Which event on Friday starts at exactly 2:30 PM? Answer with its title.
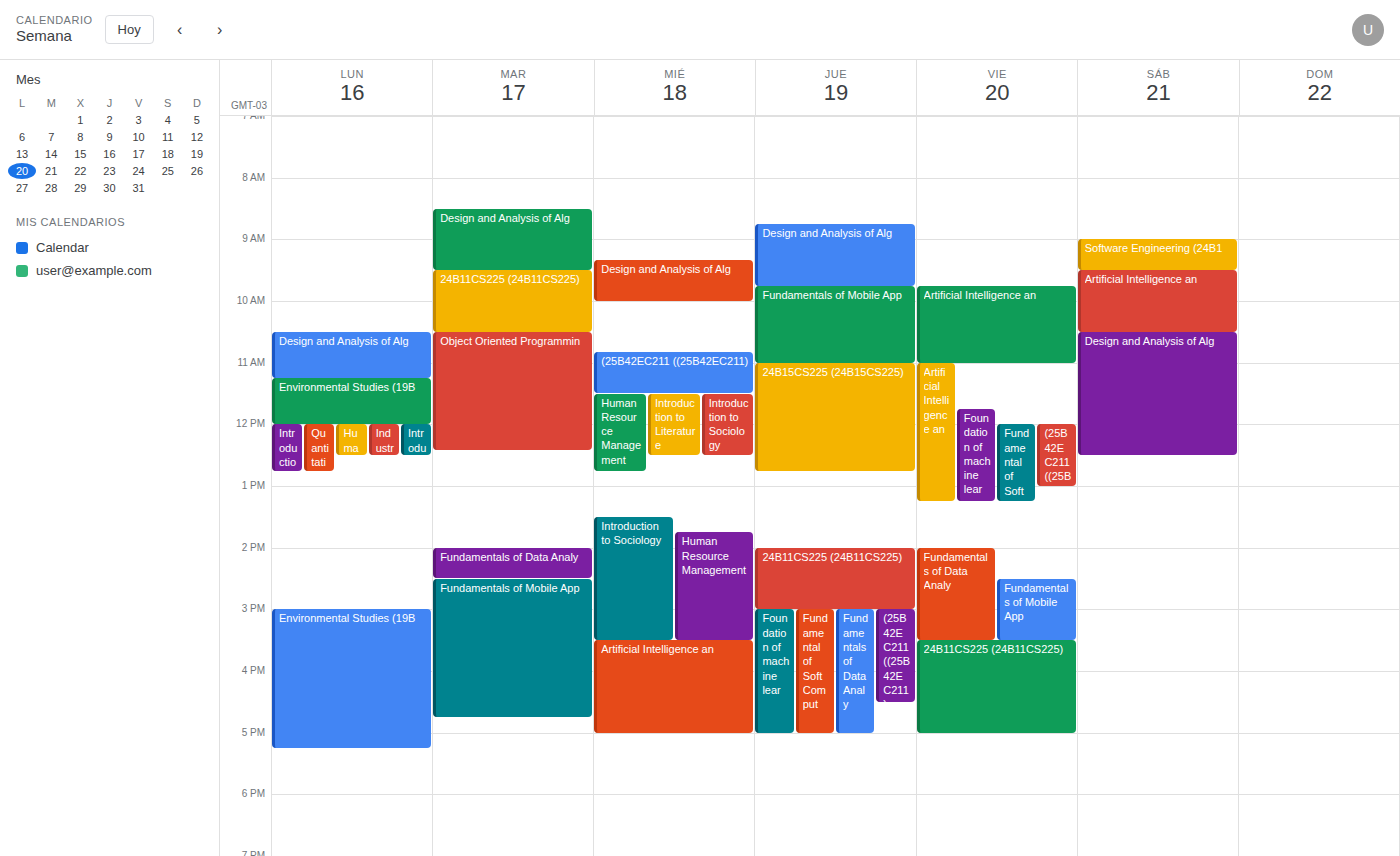
"Fundamentals of Mobile App"